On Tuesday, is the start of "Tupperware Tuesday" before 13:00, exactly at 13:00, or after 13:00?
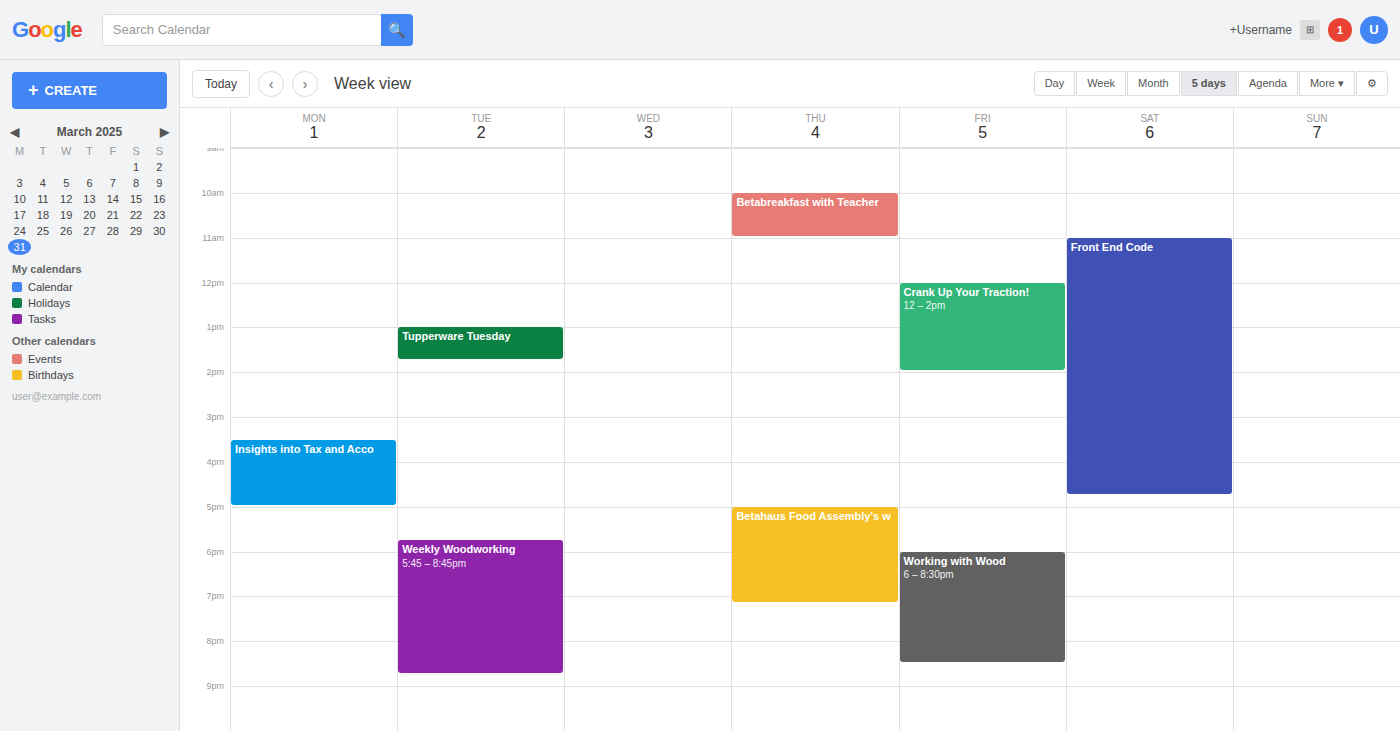
13:00 -- exactly at 13:00, on the 13:00 line.